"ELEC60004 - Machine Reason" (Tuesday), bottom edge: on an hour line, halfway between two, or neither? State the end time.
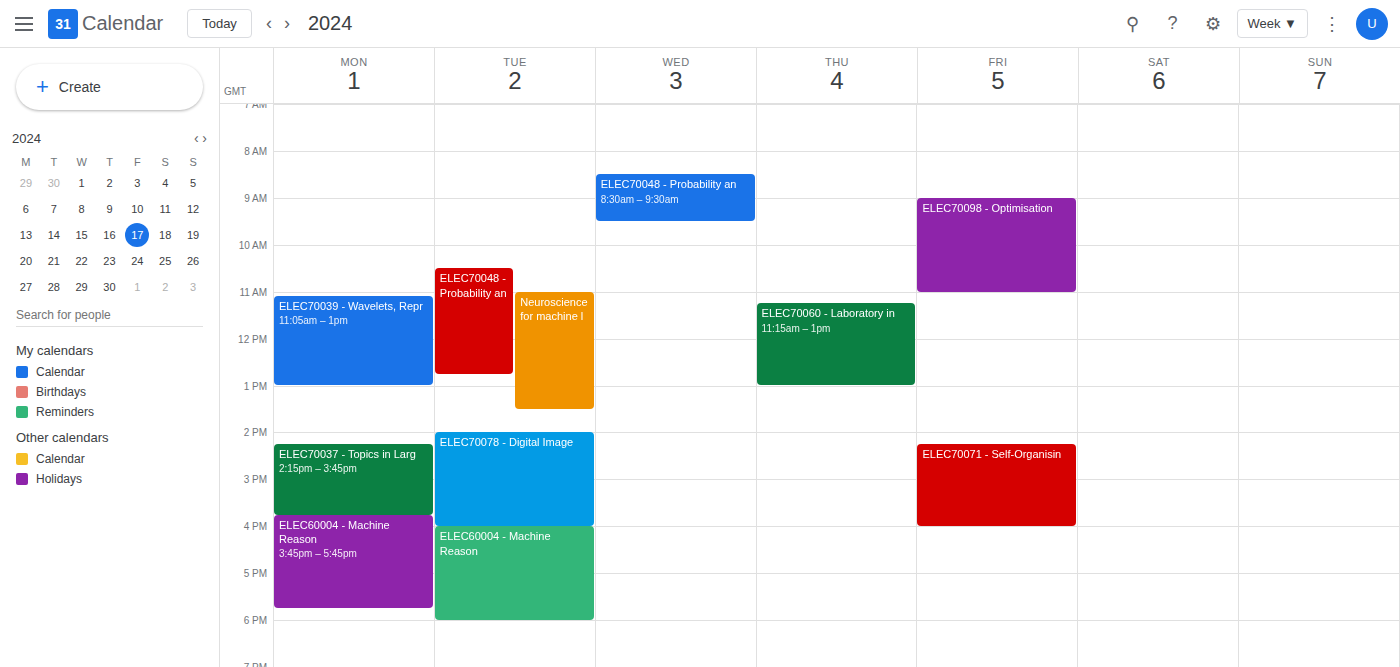
18:00 -- exactly on the 18:00 line.